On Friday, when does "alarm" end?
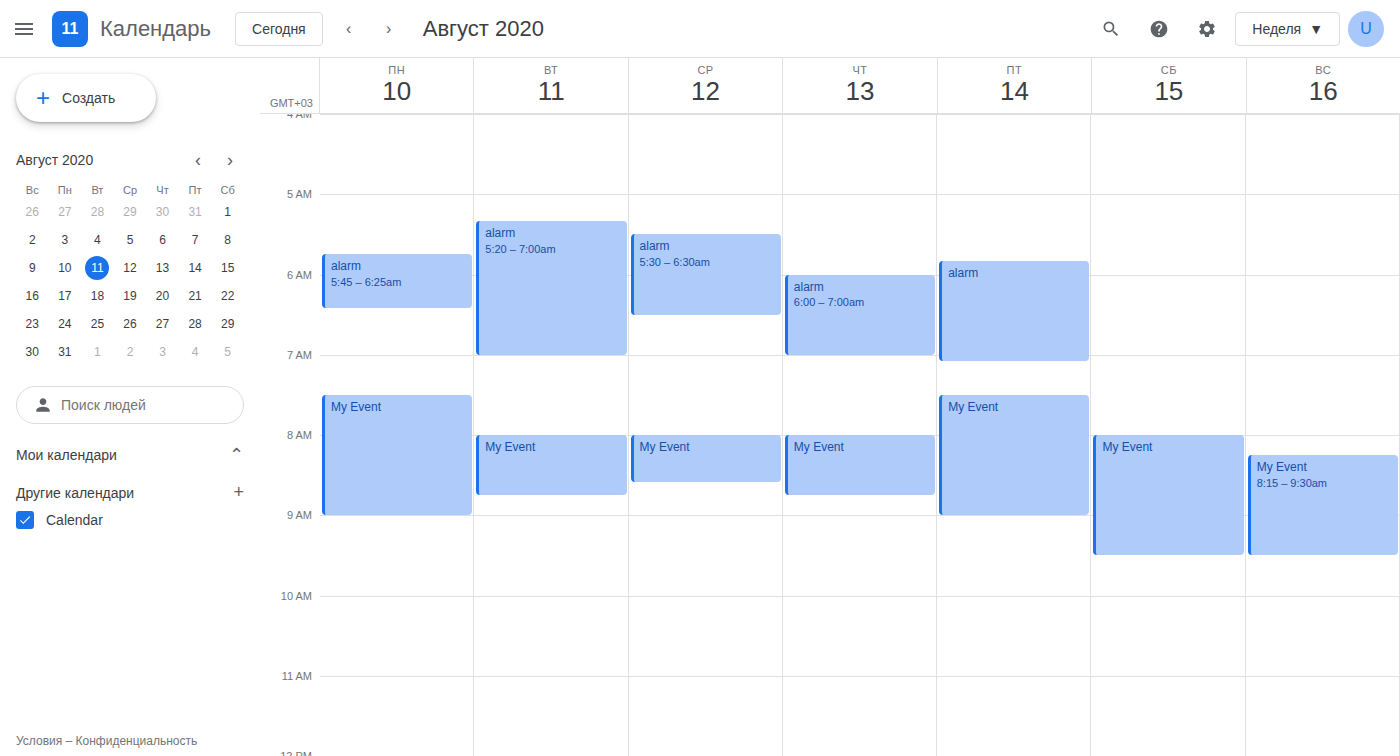
07:05